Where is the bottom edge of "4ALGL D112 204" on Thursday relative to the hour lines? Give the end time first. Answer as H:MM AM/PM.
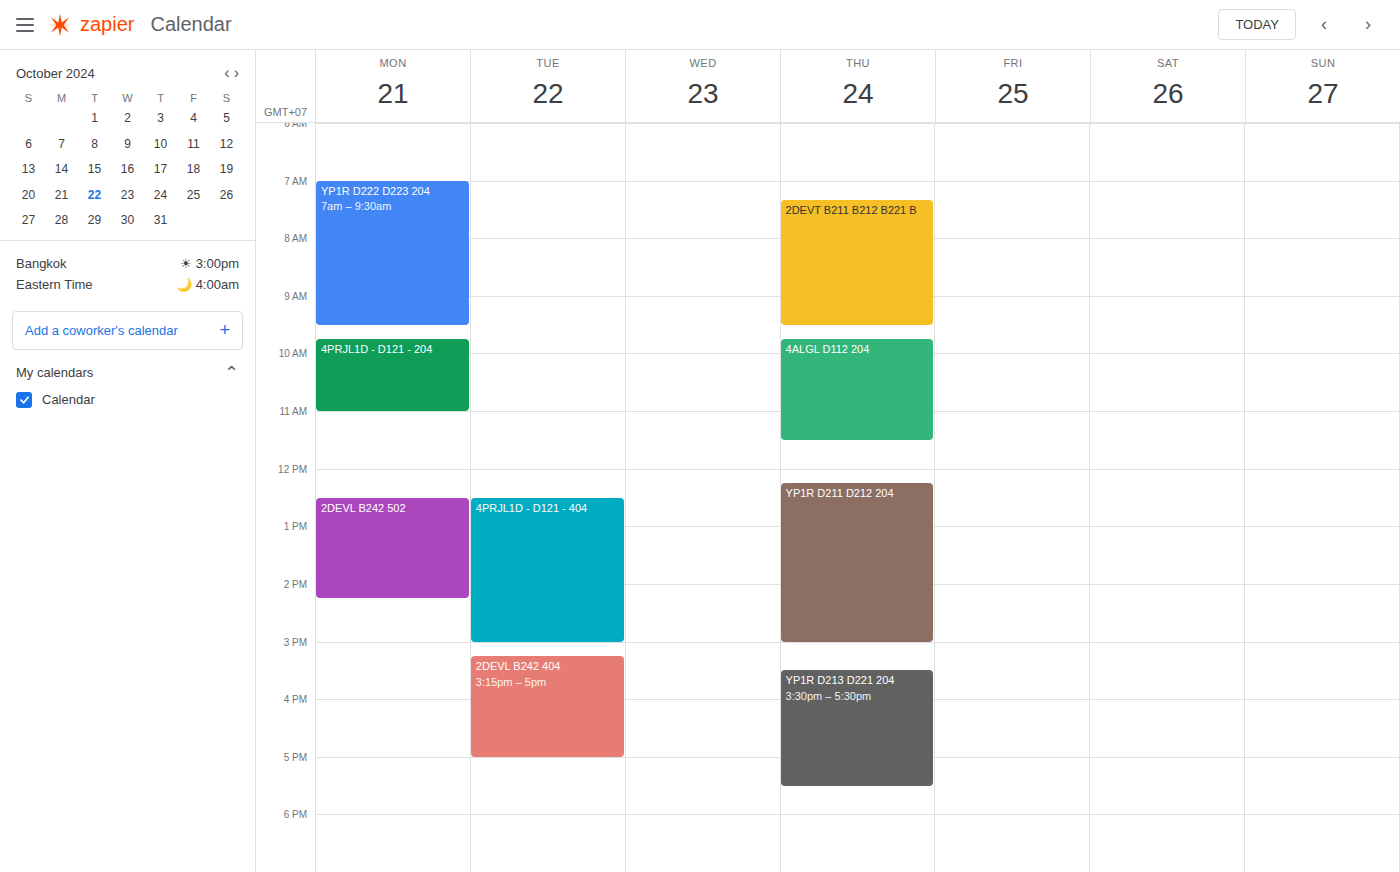
11:30 AM -- halfway between the 11 AM and 12 PM lines.